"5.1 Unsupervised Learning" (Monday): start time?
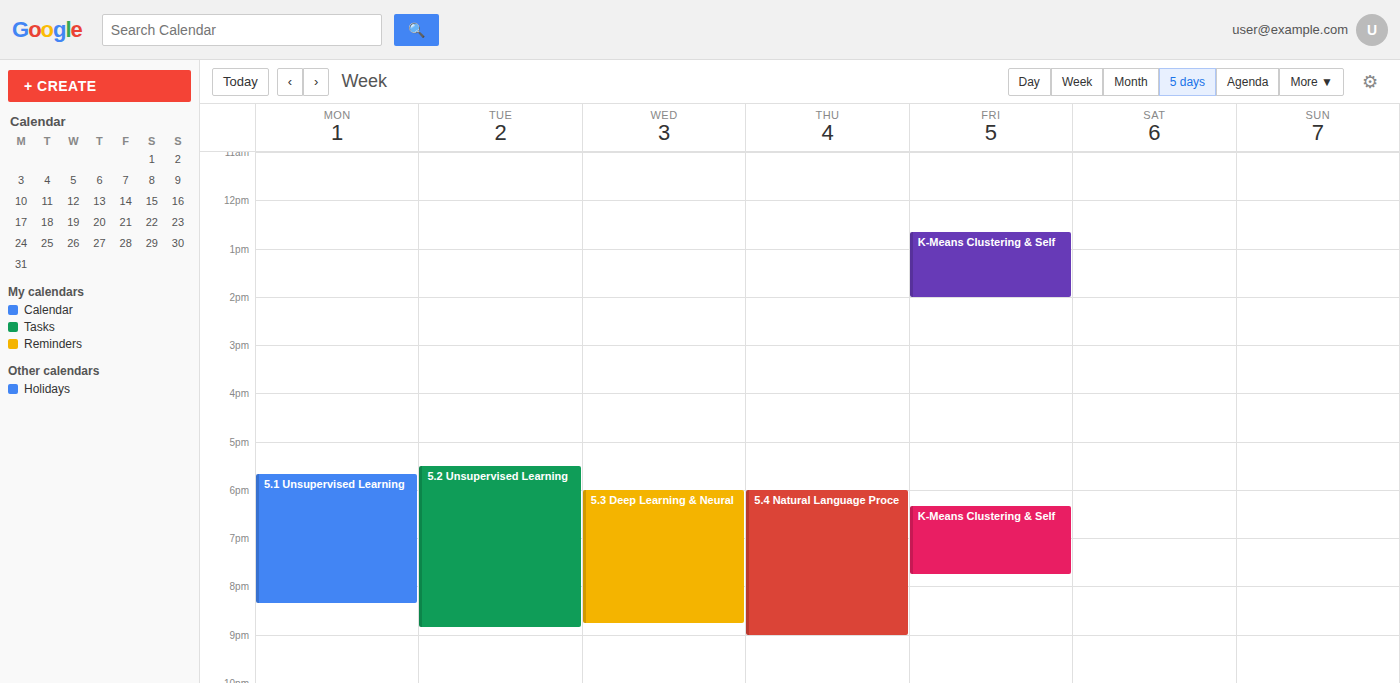
5:40 PM